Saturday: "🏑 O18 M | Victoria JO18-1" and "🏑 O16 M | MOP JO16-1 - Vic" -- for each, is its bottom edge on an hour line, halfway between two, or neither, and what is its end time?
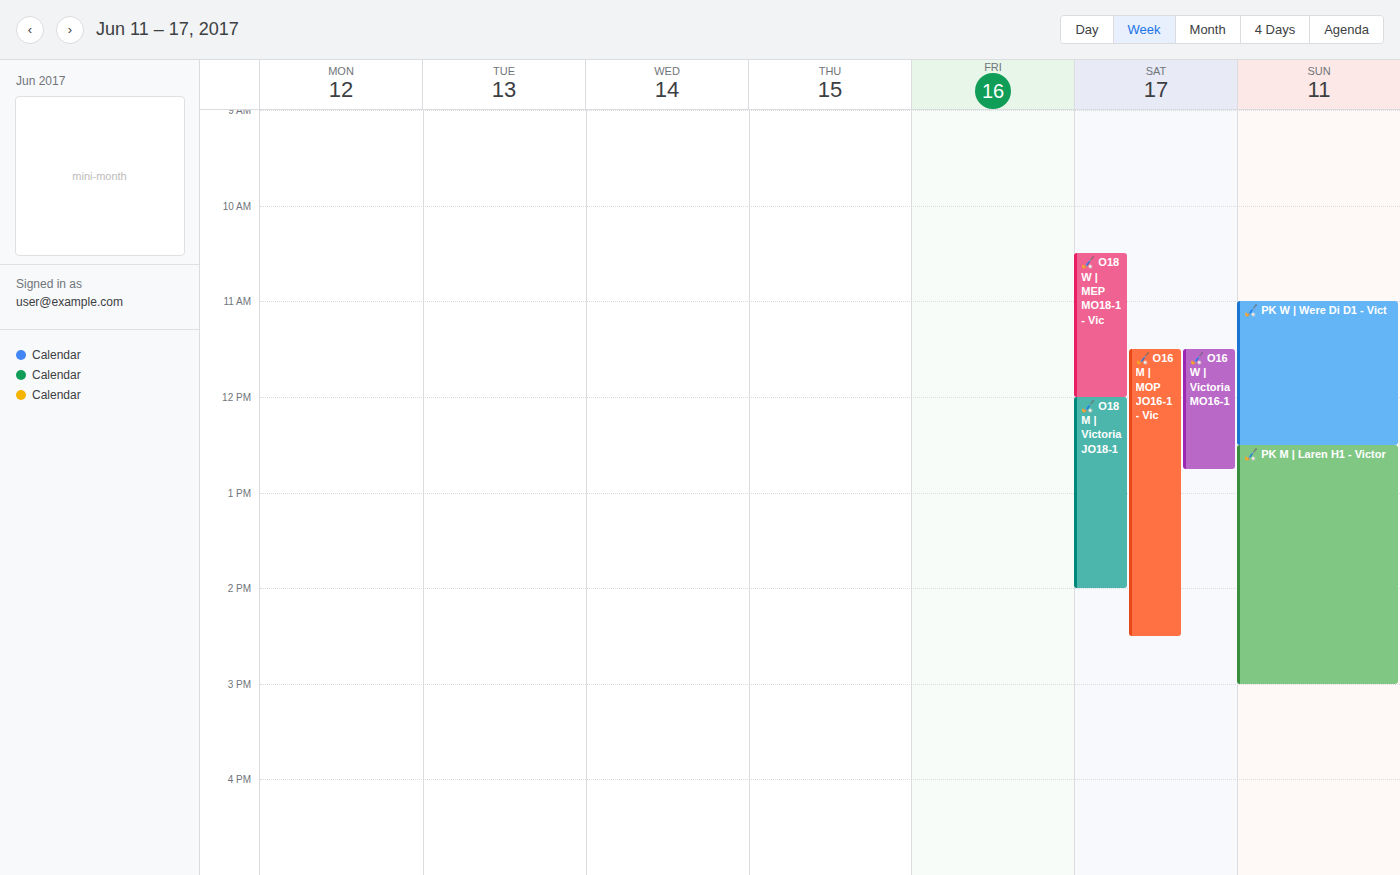
"🏑 O18 M | Victoria JO18-1": 2:00 PM, exactly on the 2 PM line. "🏑 O16 M | MOP JO16-1 - Vic": 2:30 PM, halfway between the 2 PM and 3 PM lines.